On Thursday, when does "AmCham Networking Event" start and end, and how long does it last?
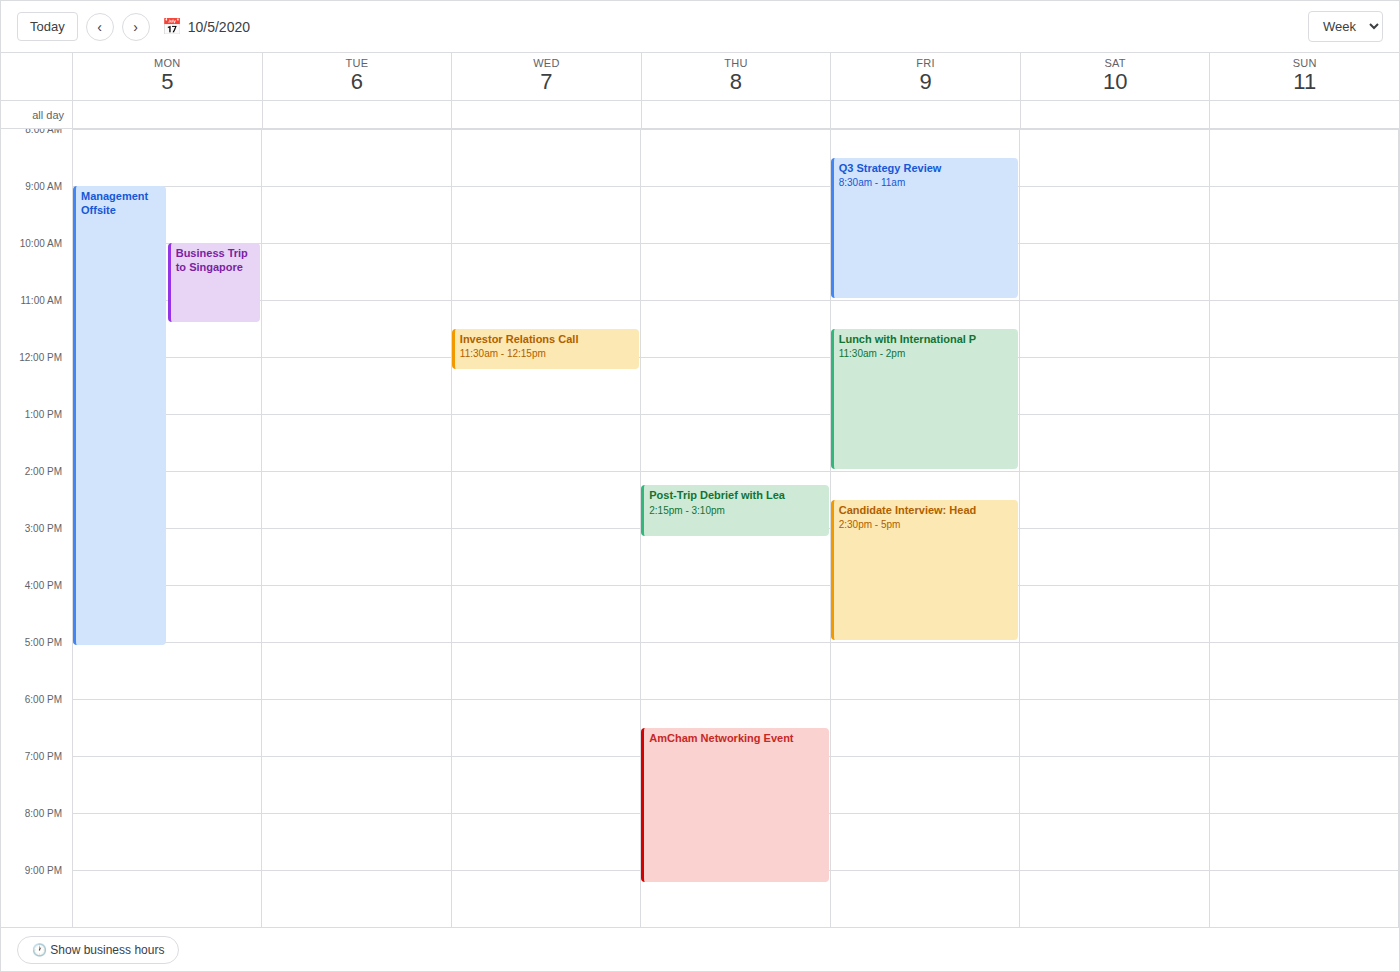
18:30 to 21:15, 2 hours 45 minutes